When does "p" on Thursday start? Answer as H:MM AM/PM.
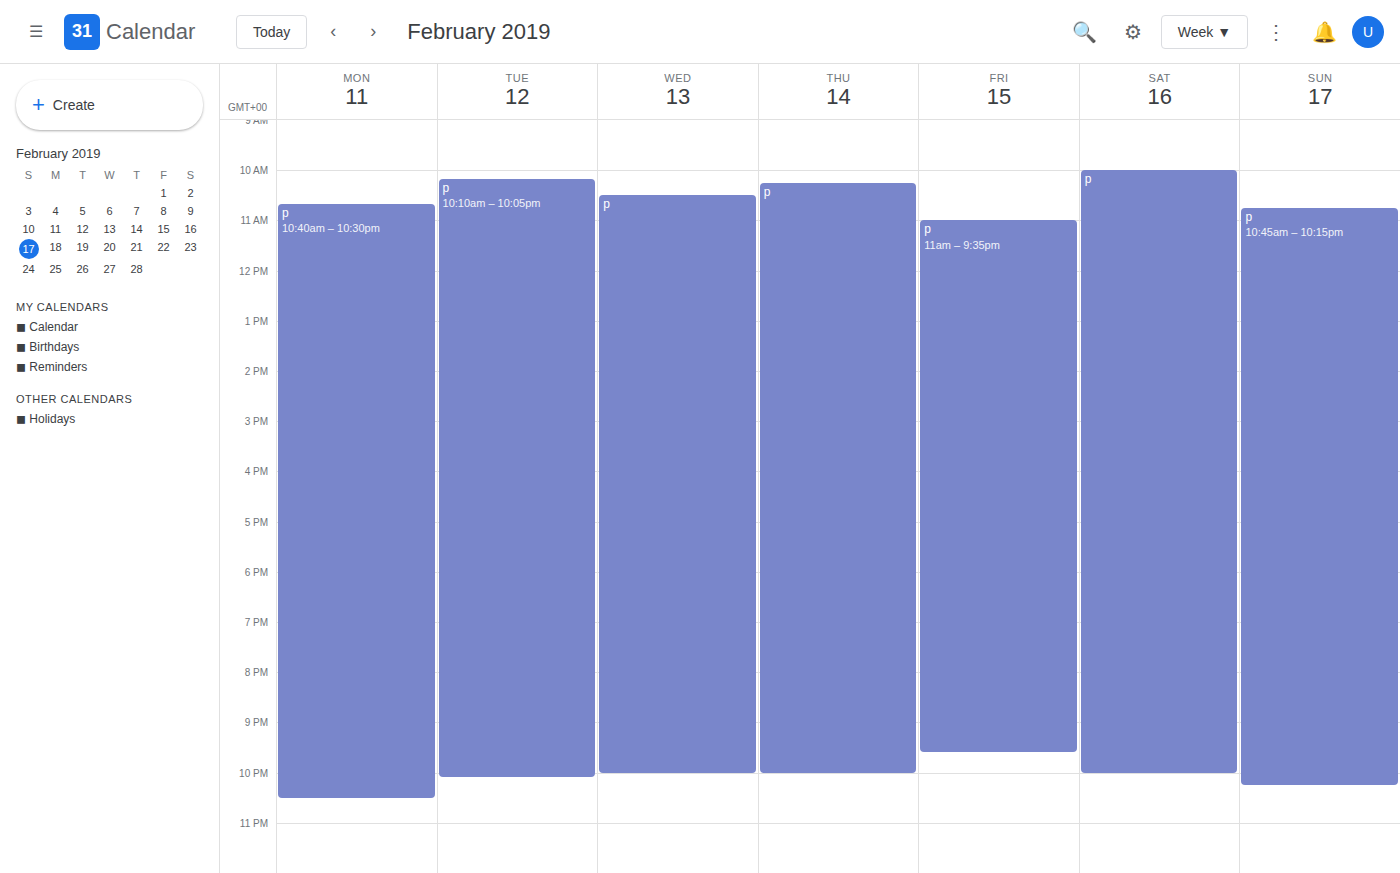
10:15 AM